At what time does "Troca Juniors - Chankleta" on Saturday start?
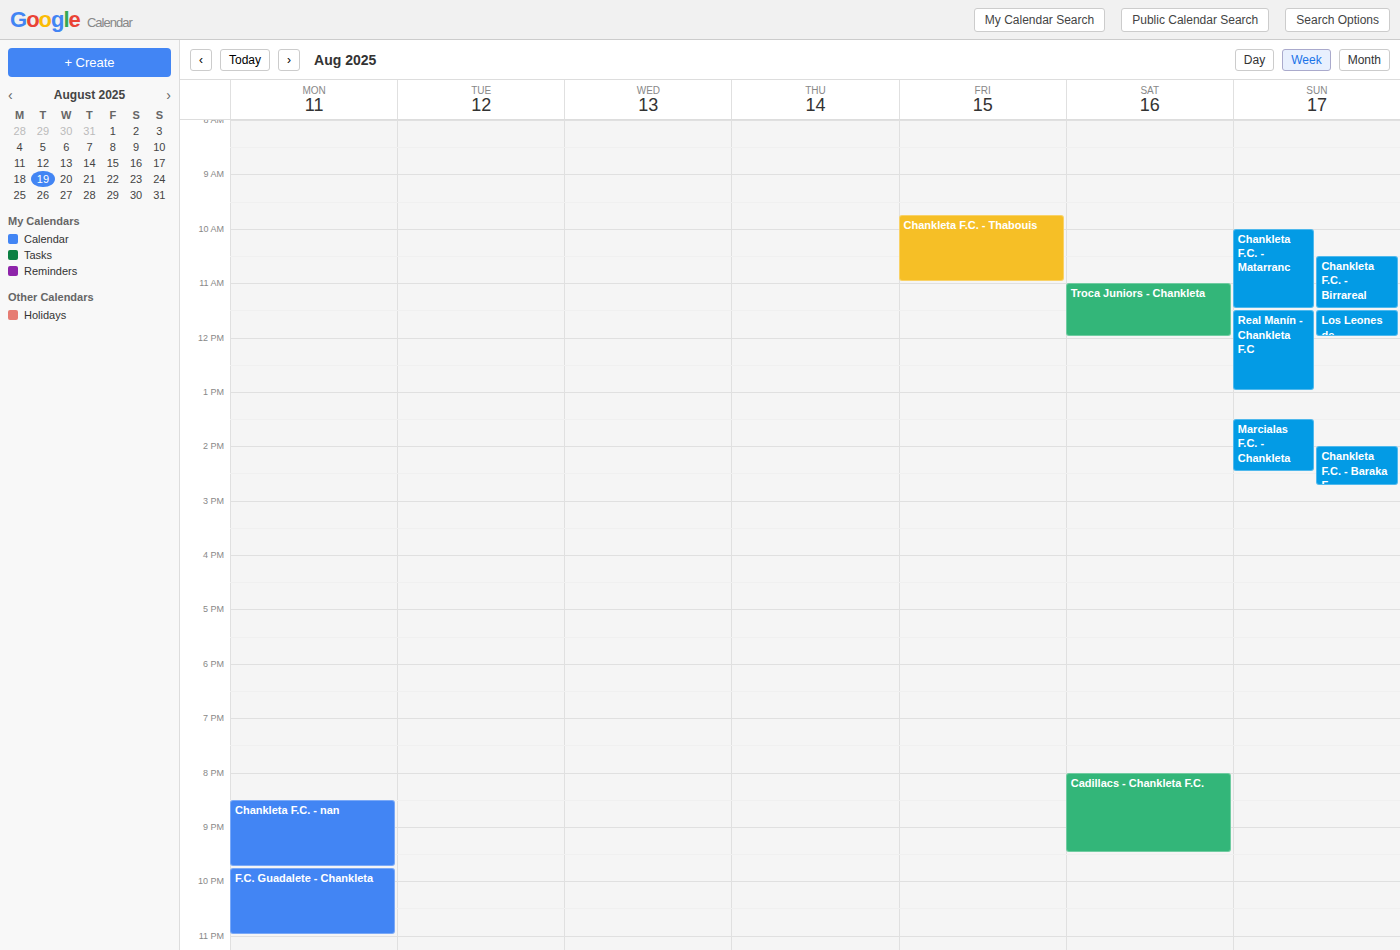
11:00 AM